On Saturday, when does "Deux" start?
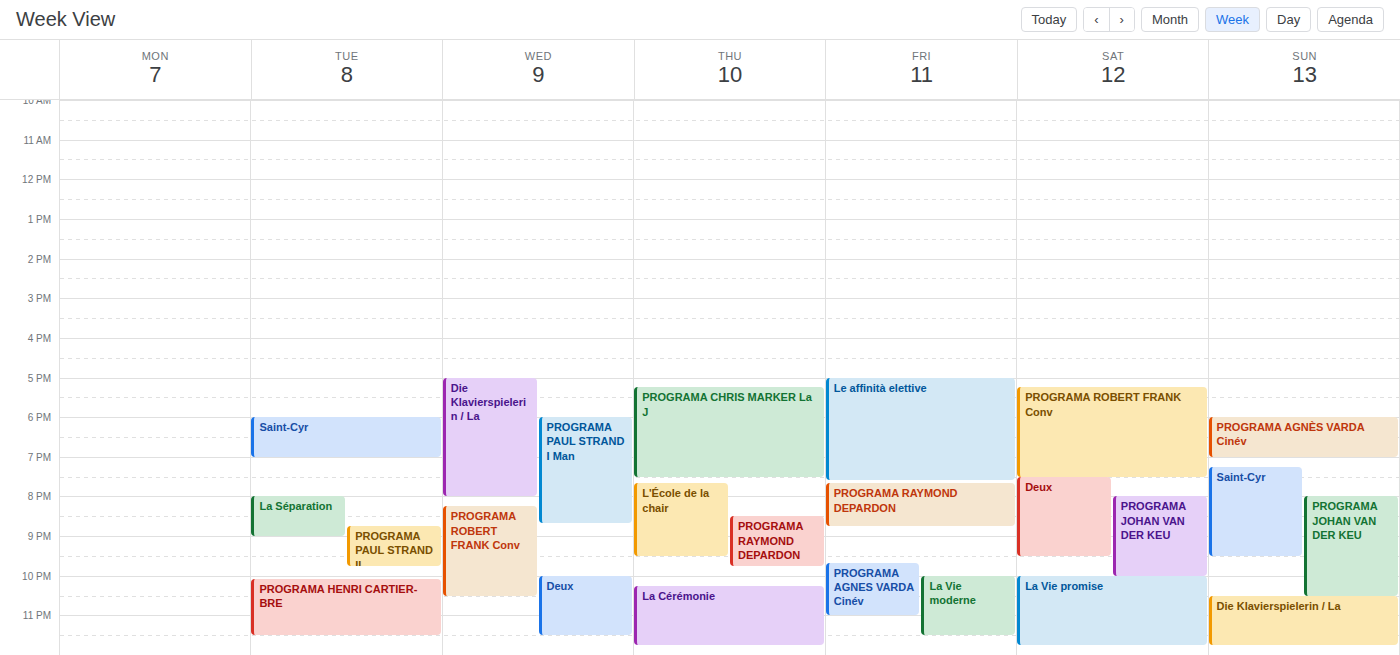
7:30 PM